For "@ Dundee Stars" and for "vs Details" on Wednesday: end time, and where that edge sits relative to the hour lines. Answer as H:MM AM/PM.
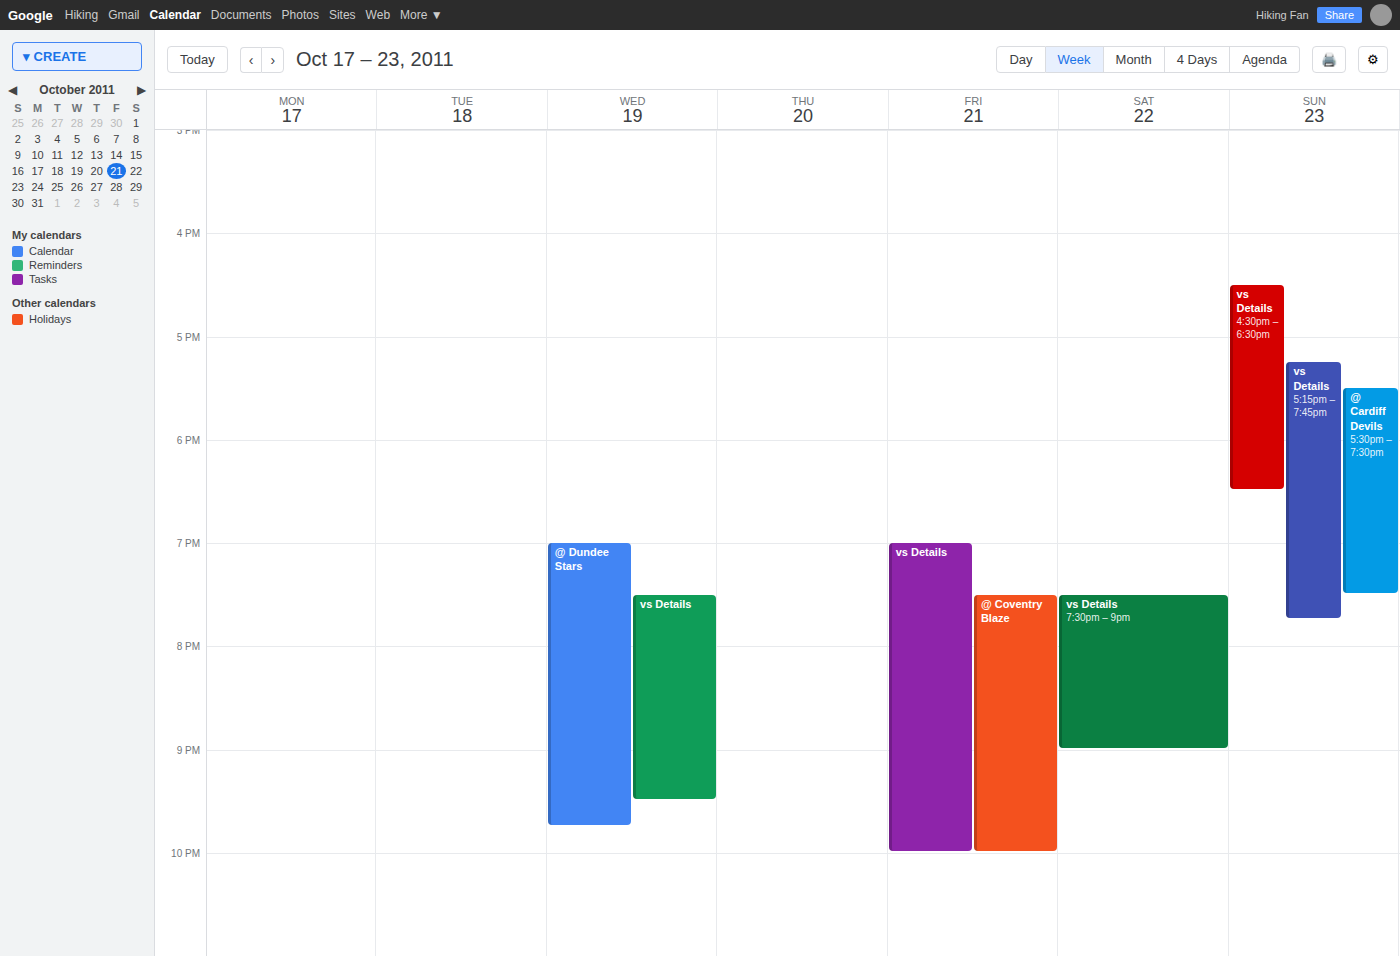
"@ Dundee Stars": 9:45 PM, neither: three quarters of the way from the 9 PM line to the 10 PM line. "vs Details": 9:30 PM, halfway between the 9 PM and 10 PM lines.